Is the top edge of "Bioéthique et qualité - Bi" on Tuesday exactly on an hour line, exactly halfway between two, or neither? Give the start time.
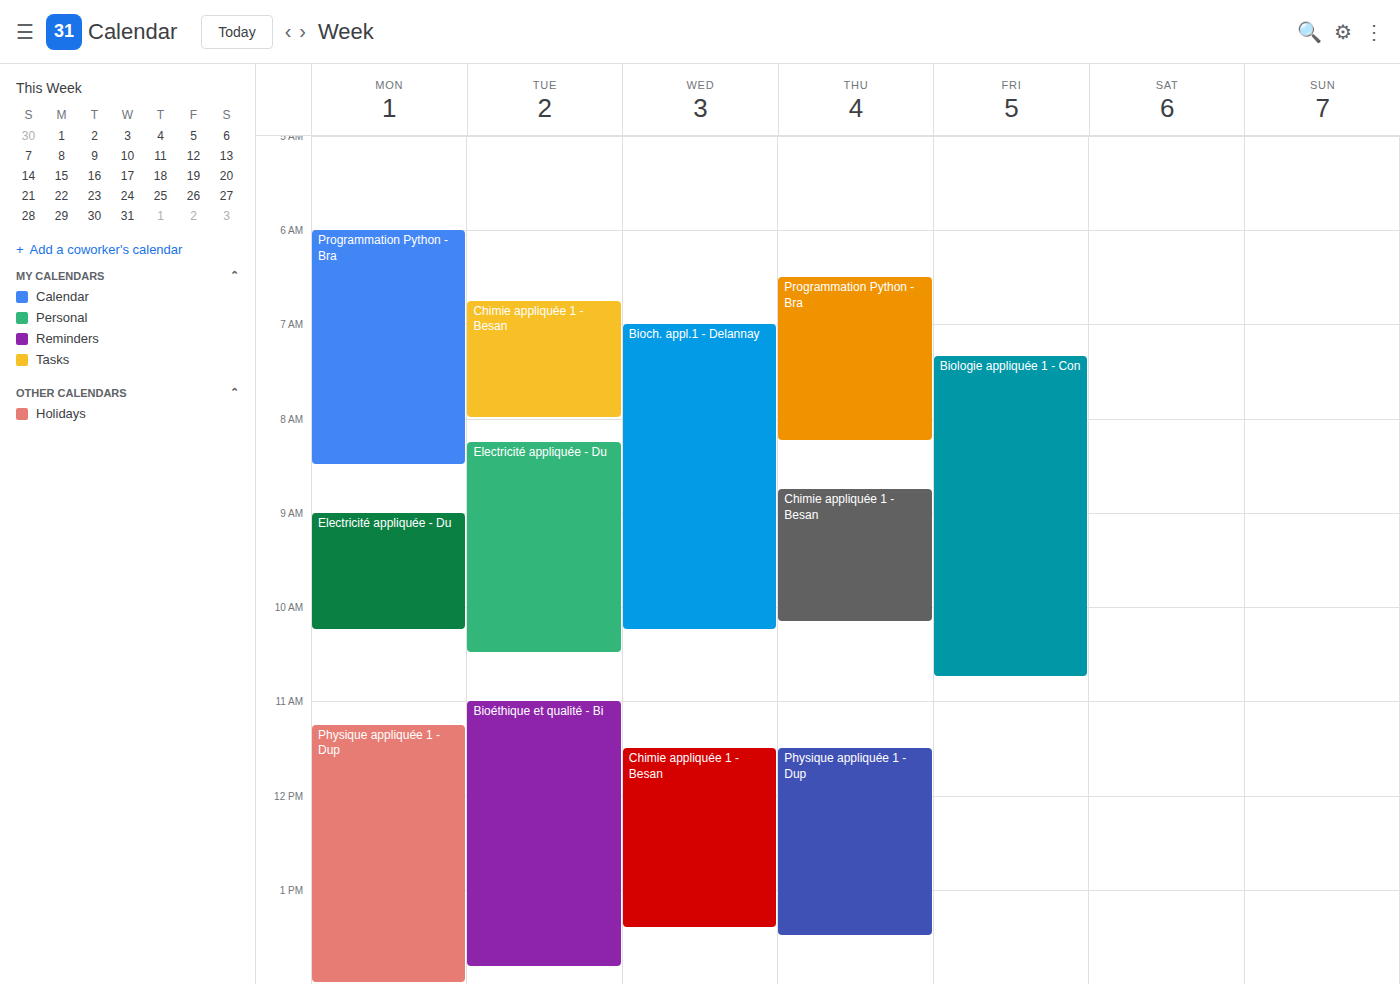
11:00 AM -- exactly on the 11 AM line.